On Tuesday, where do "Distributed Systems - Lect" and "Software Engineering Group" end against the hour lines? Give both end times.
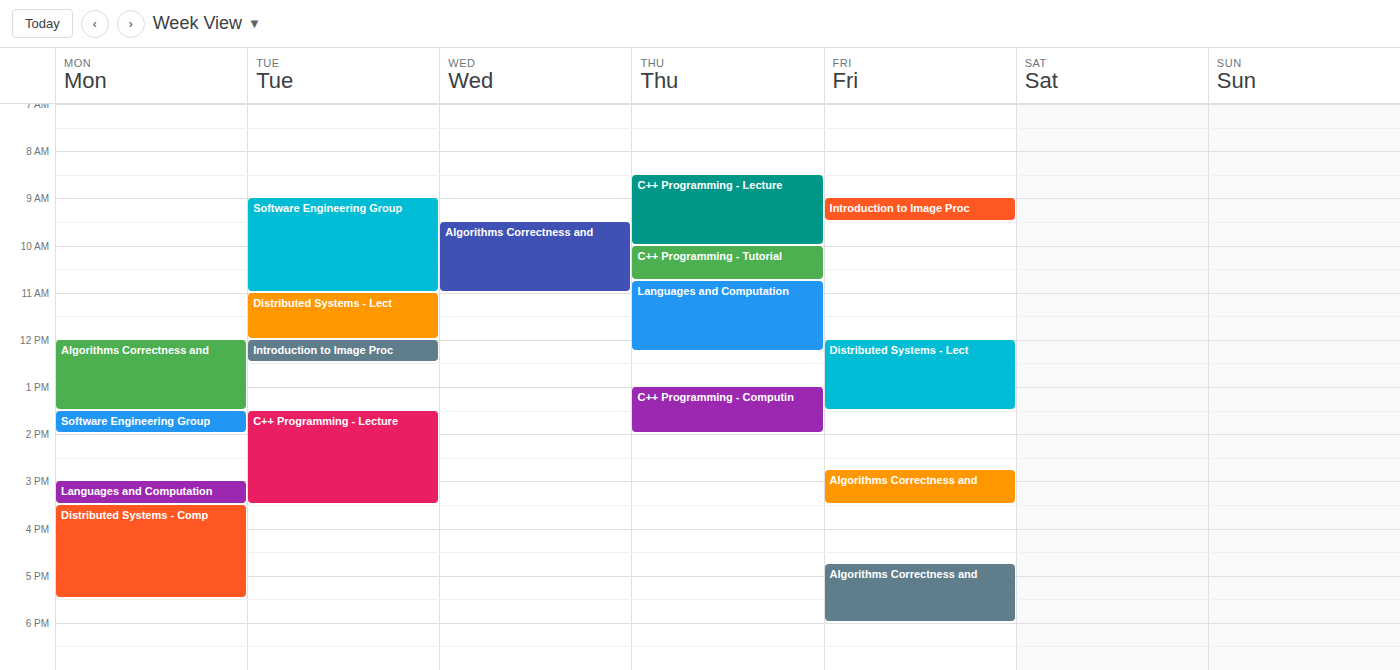
"Distributed Systems - Lect": 12:00 PM, exactly on the 12 PM line. "Software Engineering Group": 11:00 AM, exactly on the 11 AM line.